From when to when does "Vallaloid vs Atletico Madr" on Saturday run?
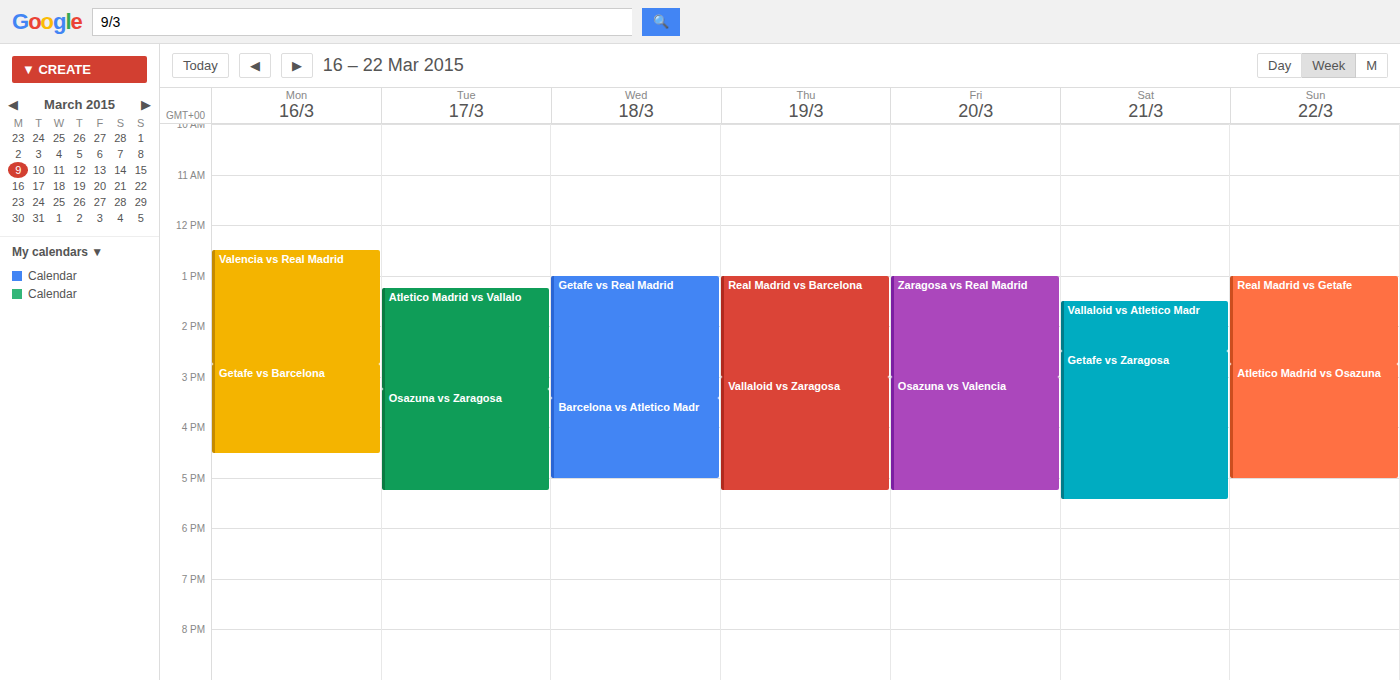
1:30 PM to 2:30 PM